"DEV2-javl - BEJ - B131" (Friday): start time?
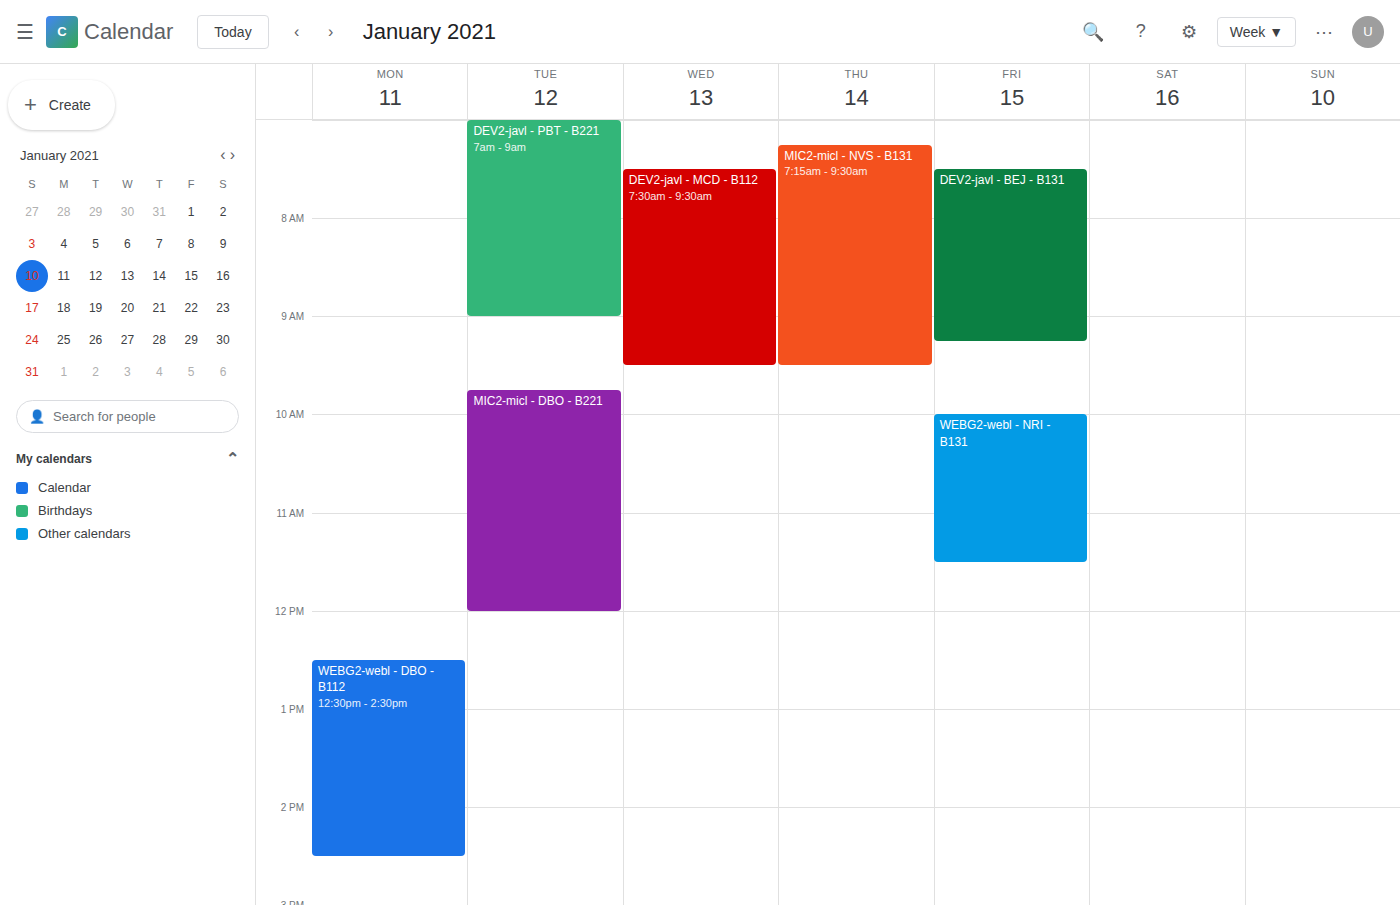
7:30 AM